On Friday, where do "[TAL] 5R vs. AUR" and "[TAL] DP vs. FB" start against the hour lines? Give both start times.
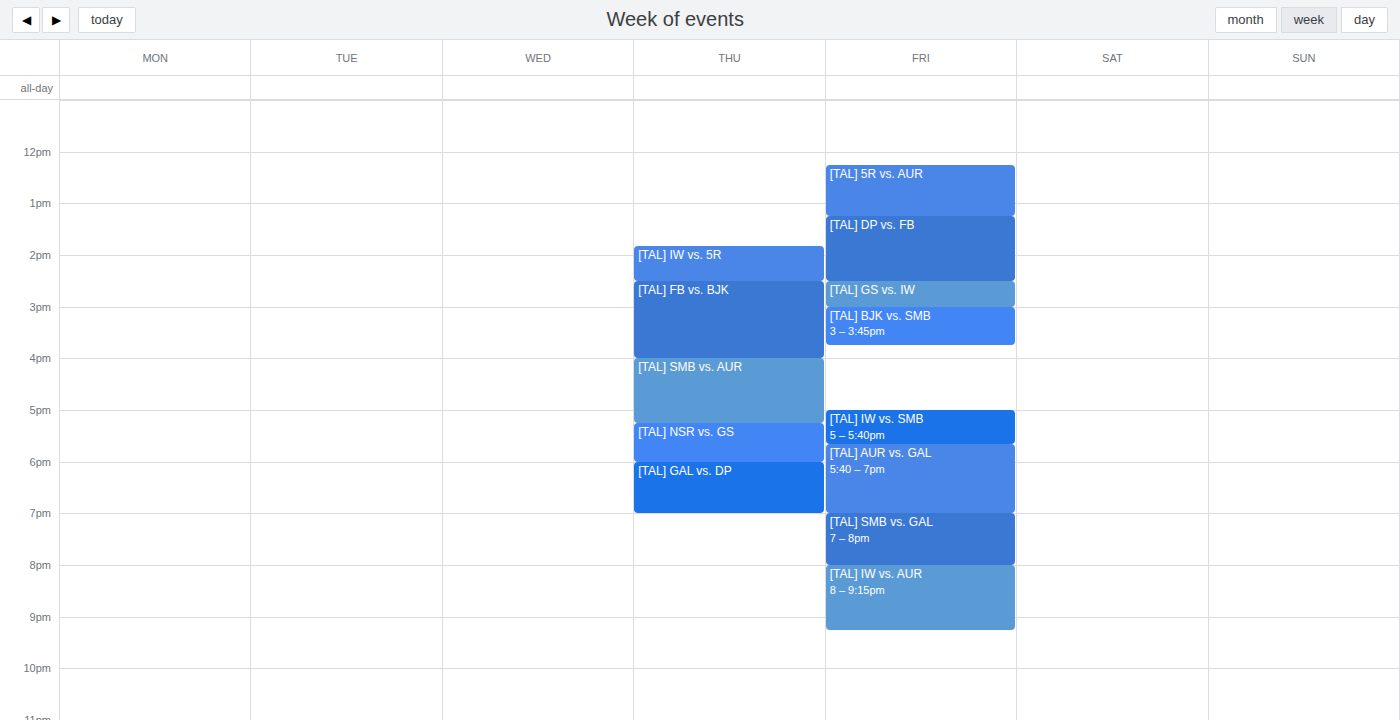
"[TAL] 5R vs. AUR": 12:15 PM, neither: a quarter of the way from the 12 PM line to the 1 PM line. "[TAL] DP vs. FB": 1:15 PM, neither: a quarter of the way from the 1 PM line to the 2 PM line.